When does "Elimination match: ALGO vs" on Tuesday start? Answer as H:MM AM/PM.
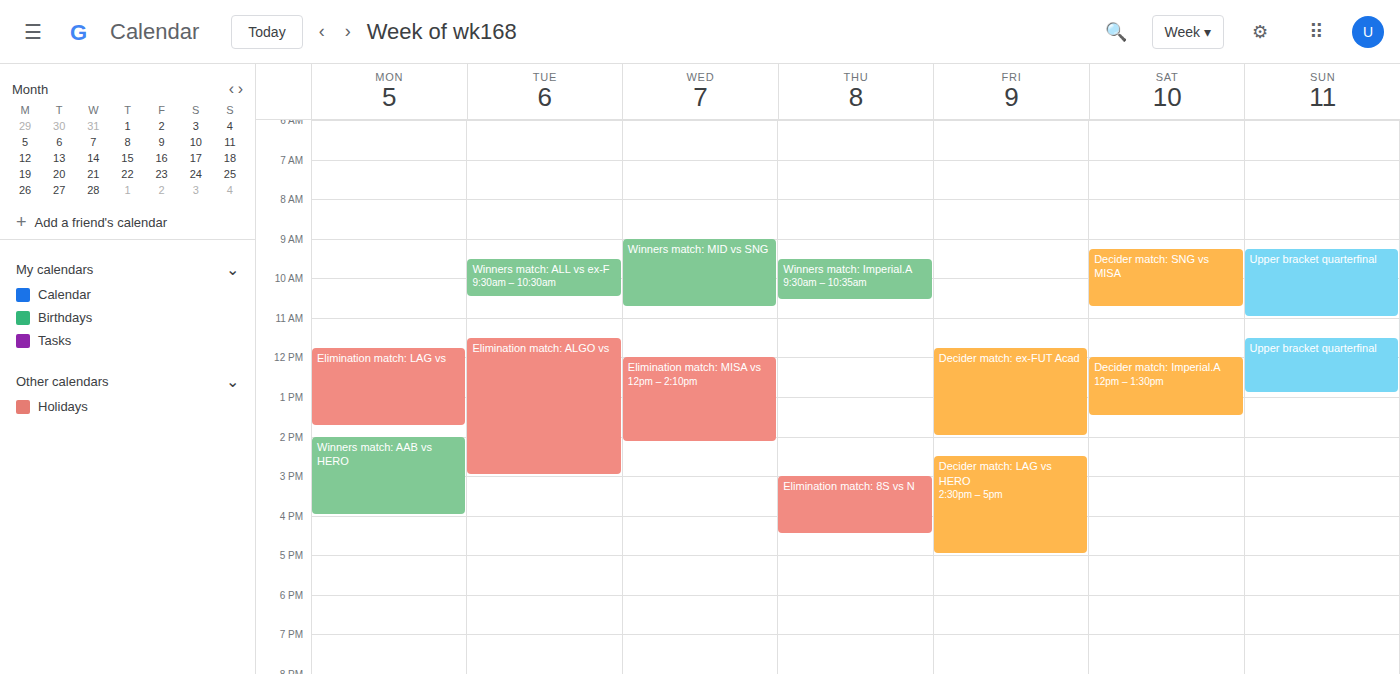
11:30 AM